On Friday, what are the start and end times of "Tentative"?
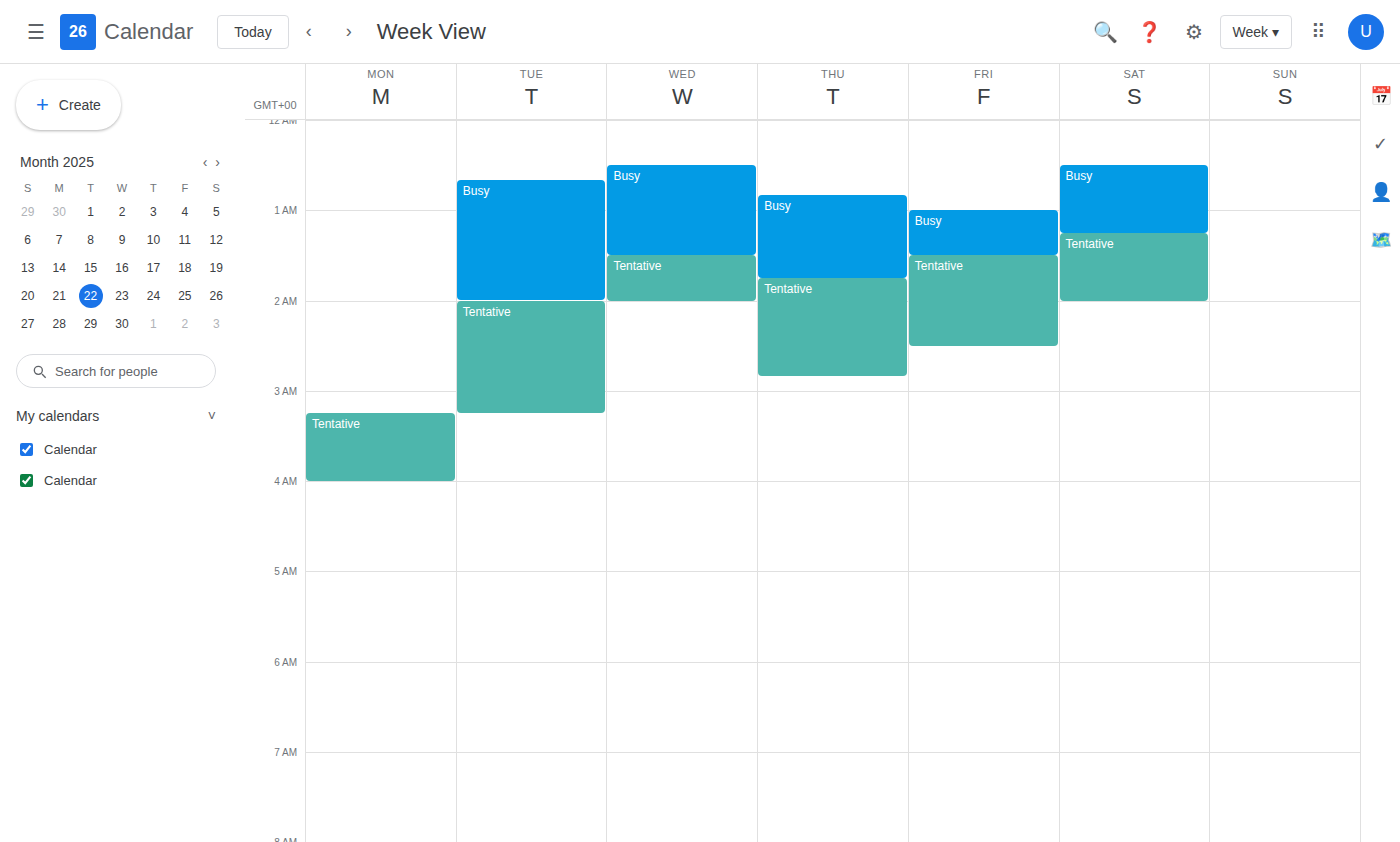
01:30 to 02:30